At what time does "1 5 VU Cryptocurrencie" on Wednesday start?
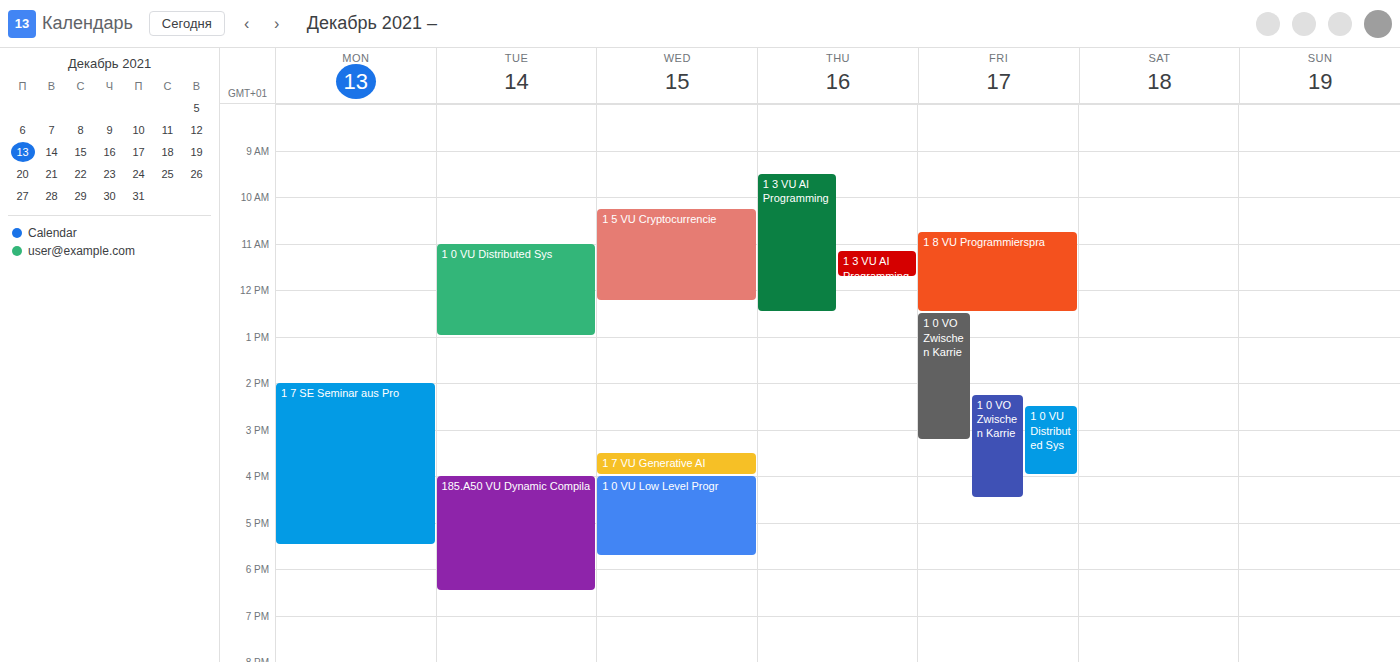
10:15 AM